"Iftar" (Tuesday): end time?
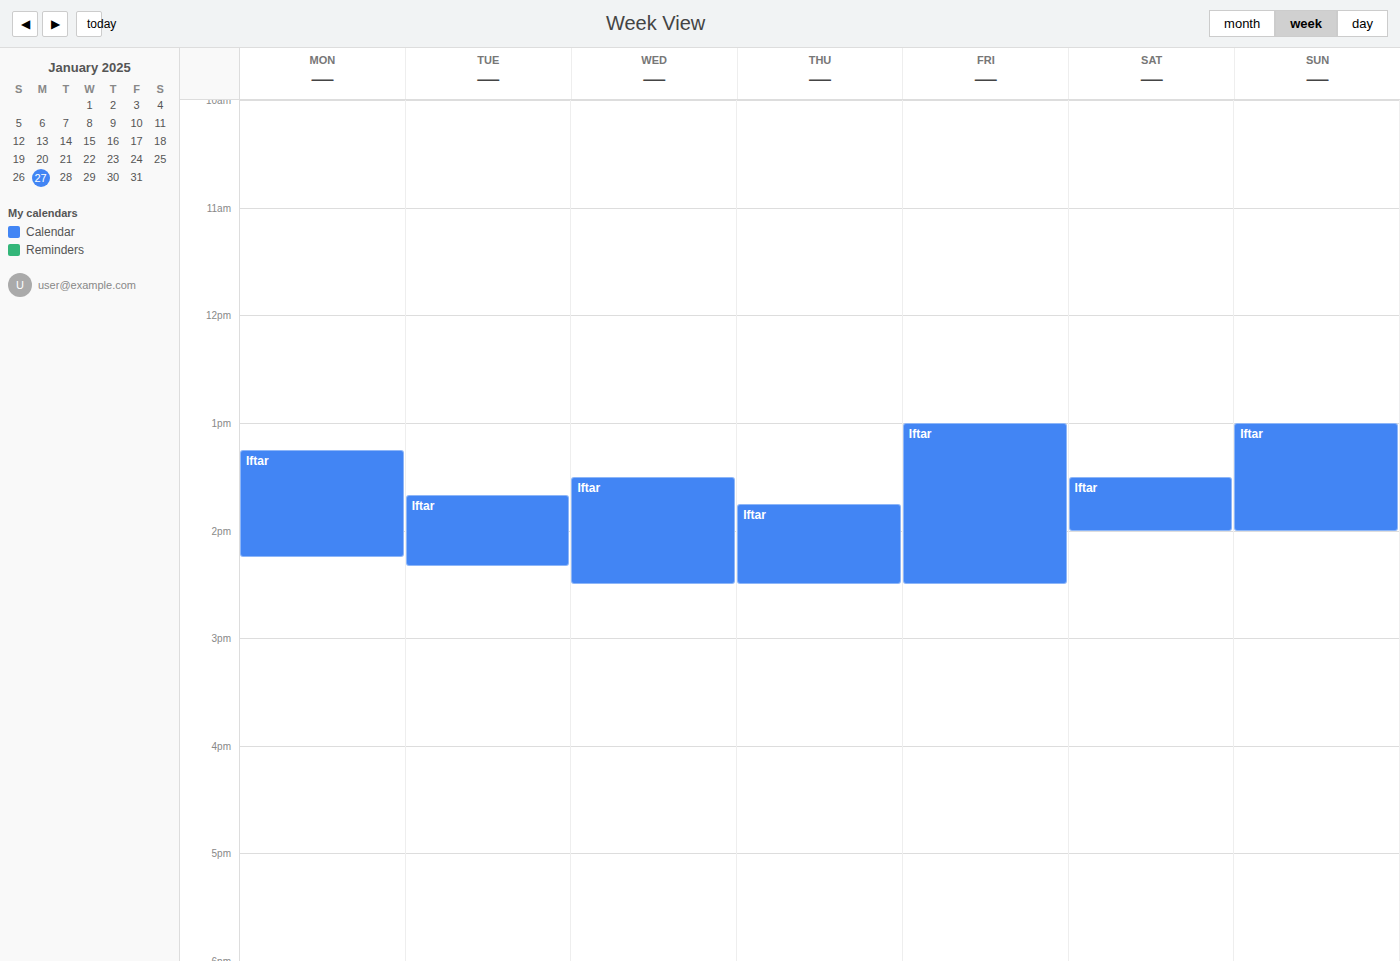
2:20 PM